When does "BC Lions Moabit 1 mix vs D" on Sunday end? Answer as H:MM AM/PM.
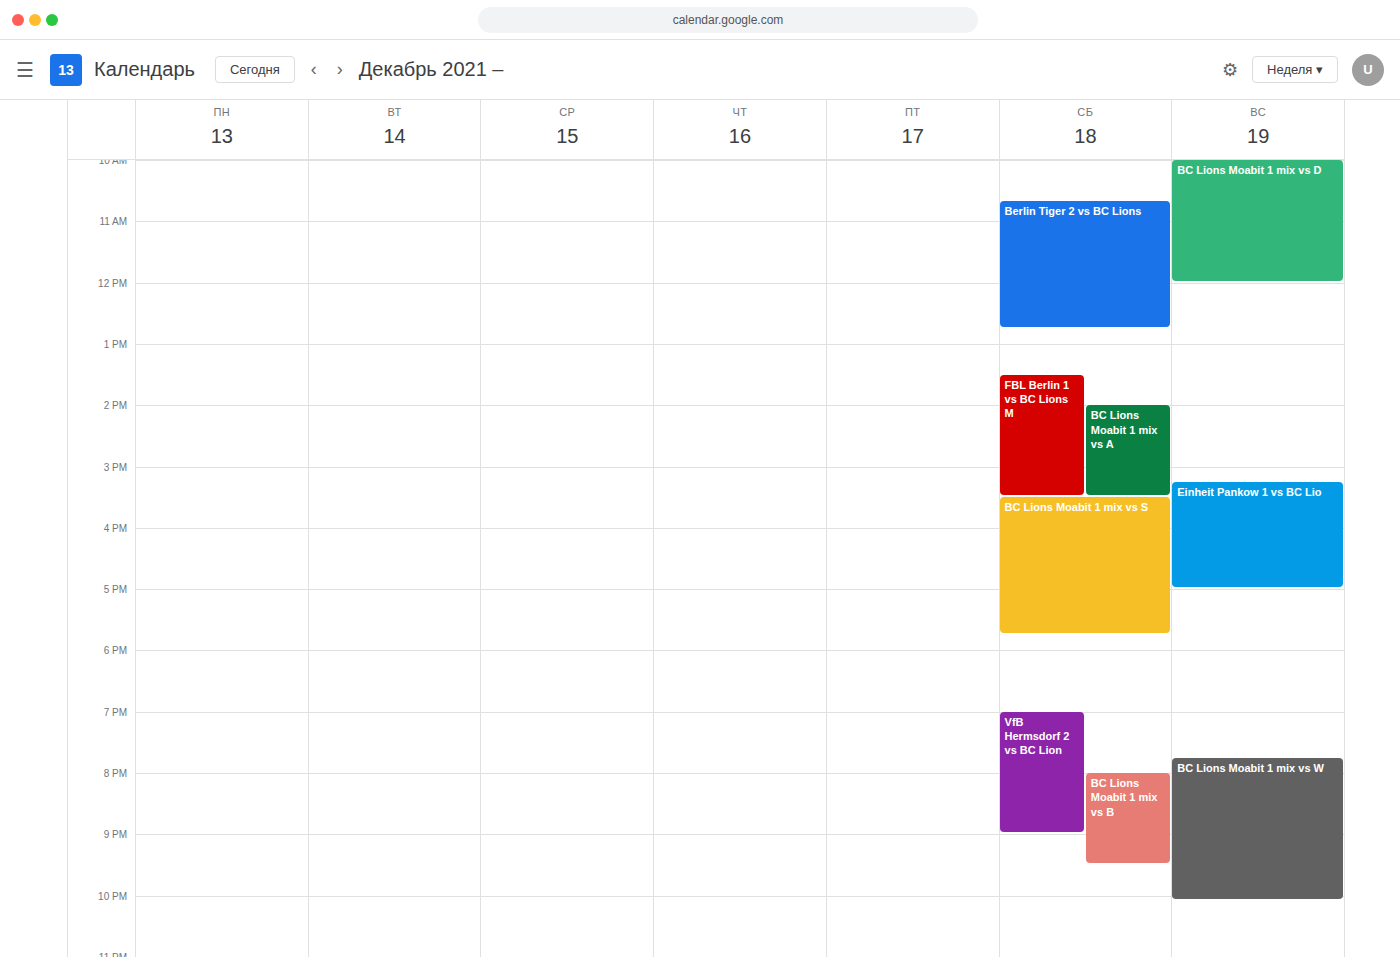
12:00 PM